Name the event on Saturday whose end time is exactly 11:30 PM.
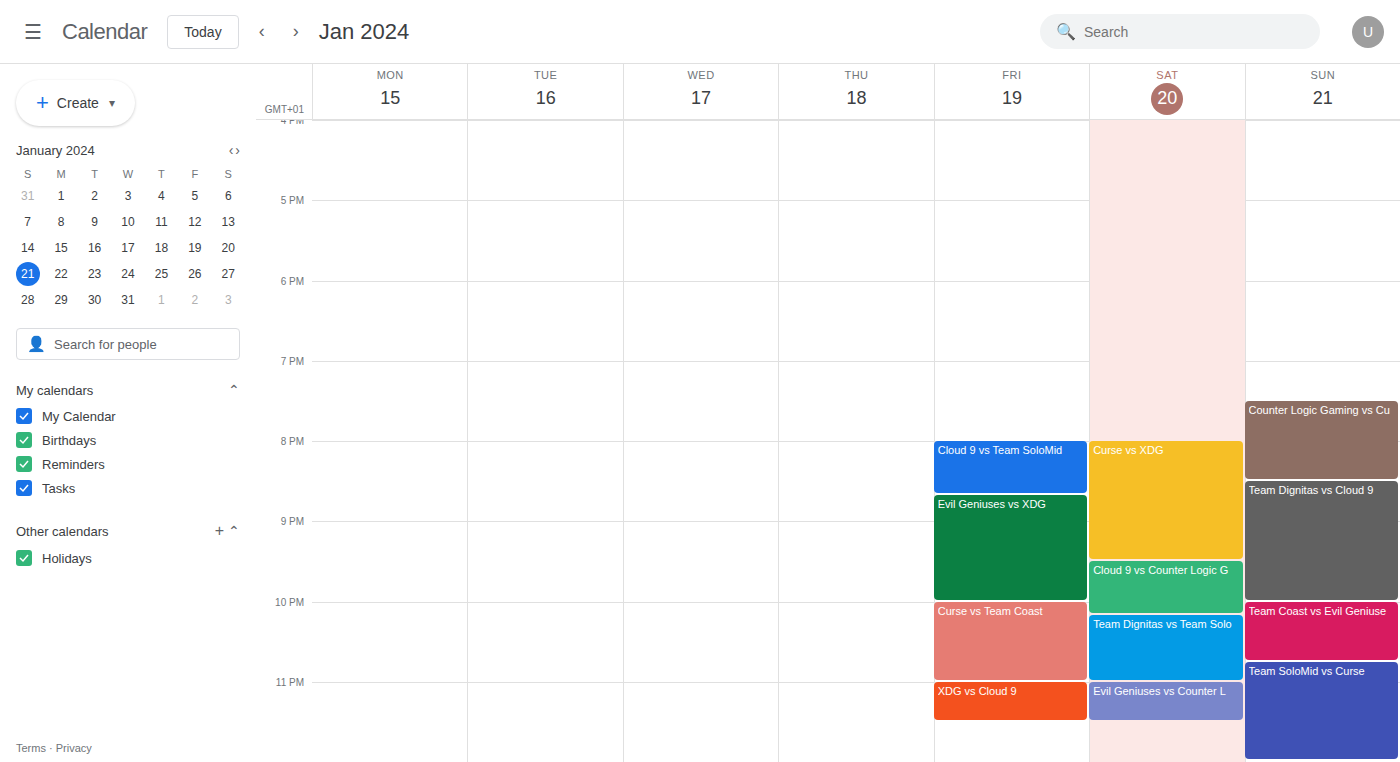
"Evil Geniuses vs Counter L"